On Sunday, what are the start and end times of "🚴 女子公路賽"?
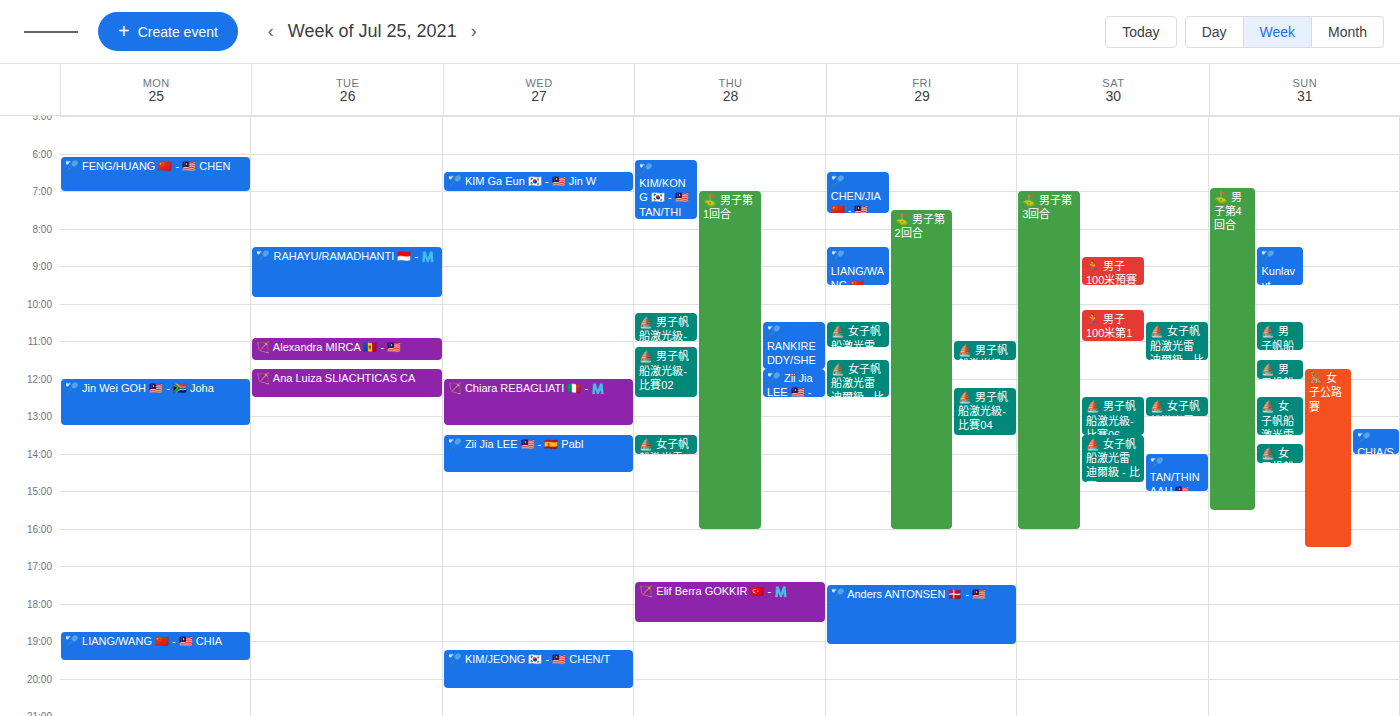
11:45 to 16:30